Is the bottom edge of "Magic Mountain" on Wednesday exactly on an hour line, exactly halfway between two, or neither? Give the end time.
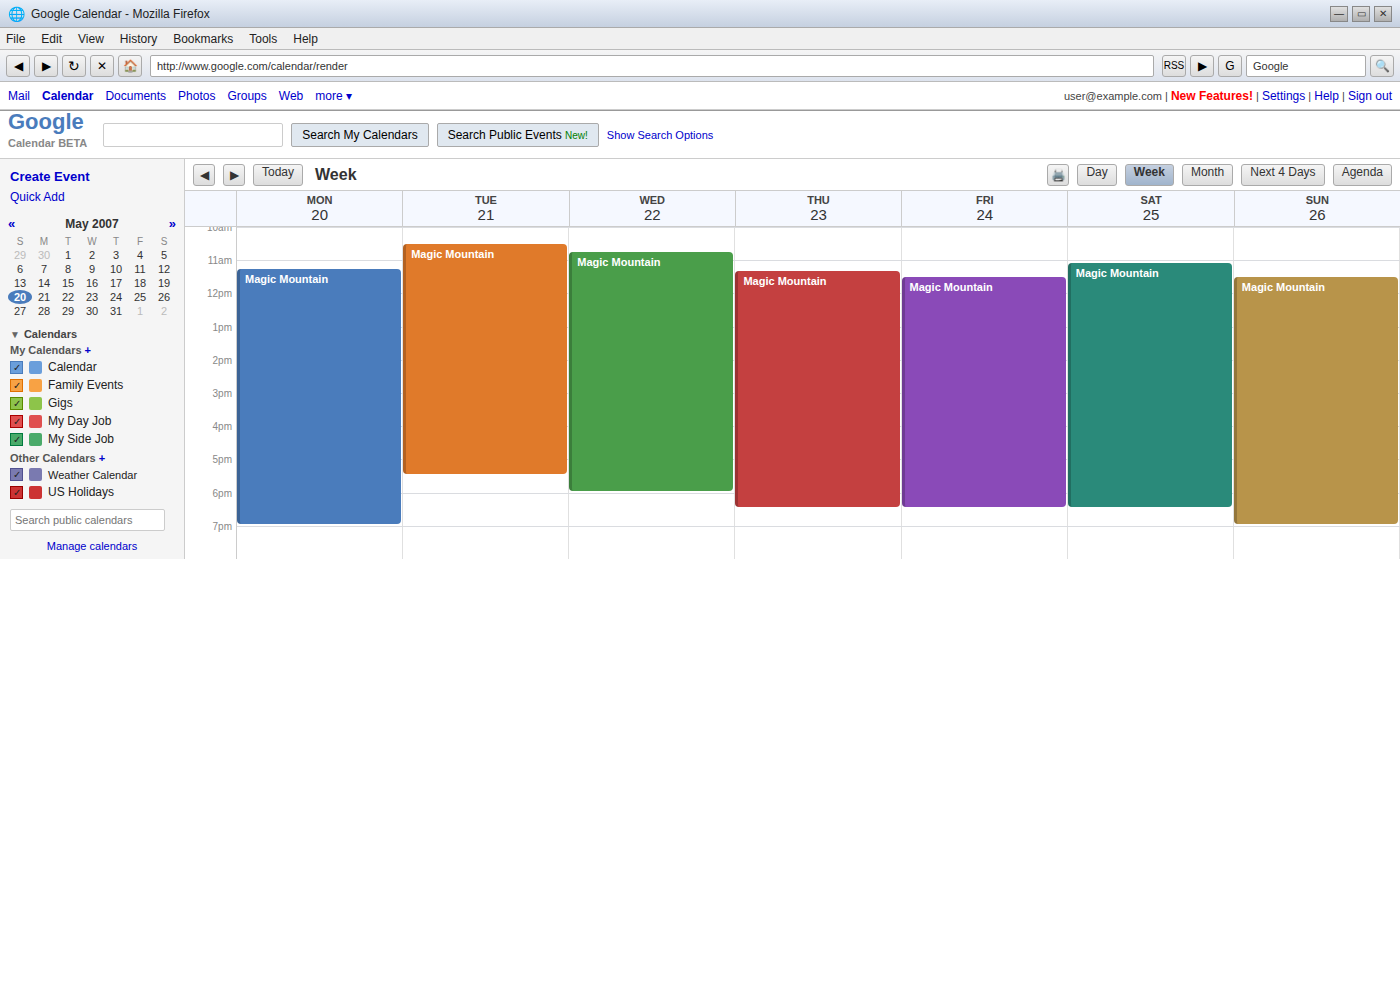
18:00 -- exactly on the 18:00 line.